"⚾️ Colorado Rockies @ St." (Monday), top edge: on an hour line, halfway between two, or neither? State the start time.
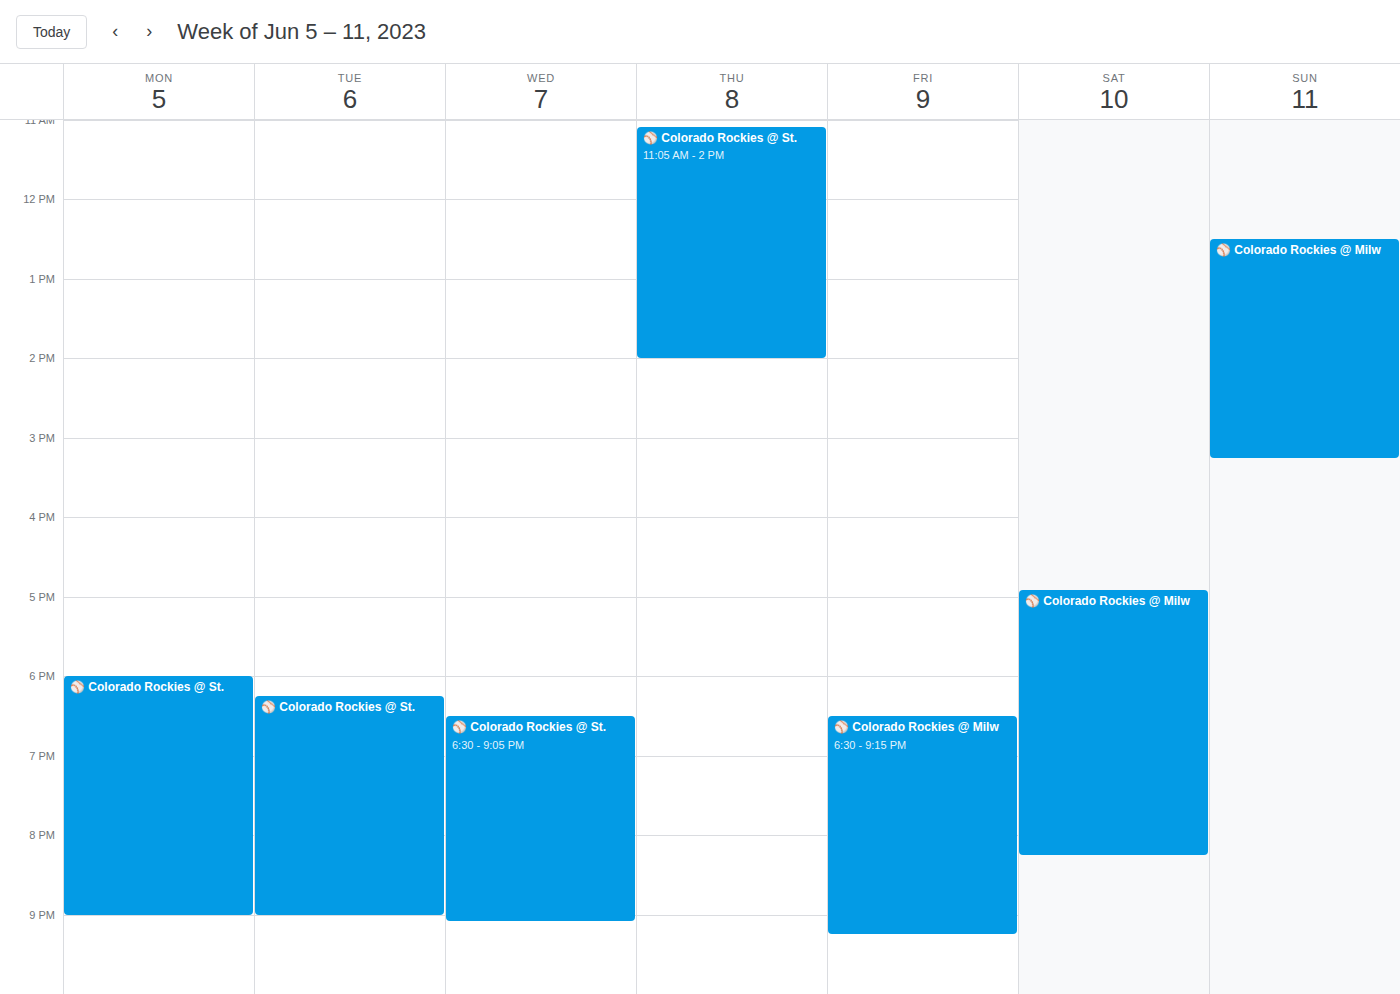
6:00 PM -- exactly on the 6 PM line.